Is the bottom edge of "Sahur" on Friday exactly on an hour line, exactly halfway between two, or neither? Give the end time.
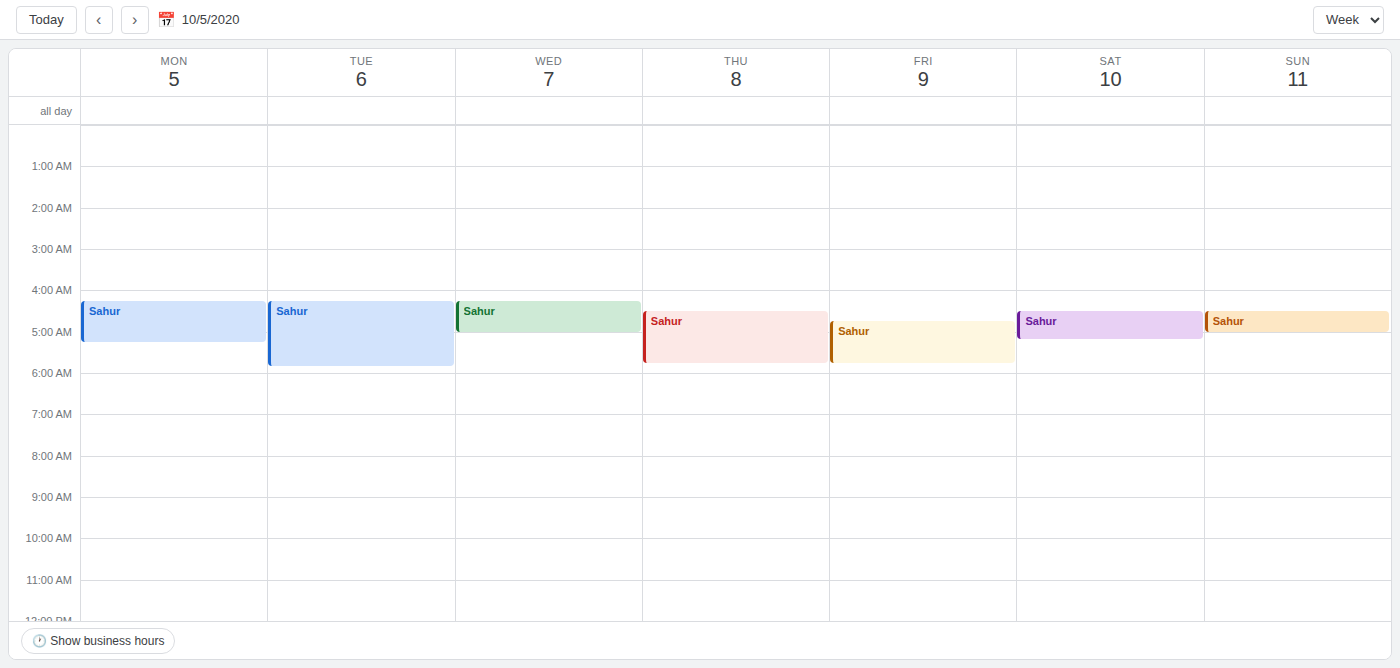
5:45 AM -- neither: three quarters of the way from the 5 AM line to the 6 AM line.